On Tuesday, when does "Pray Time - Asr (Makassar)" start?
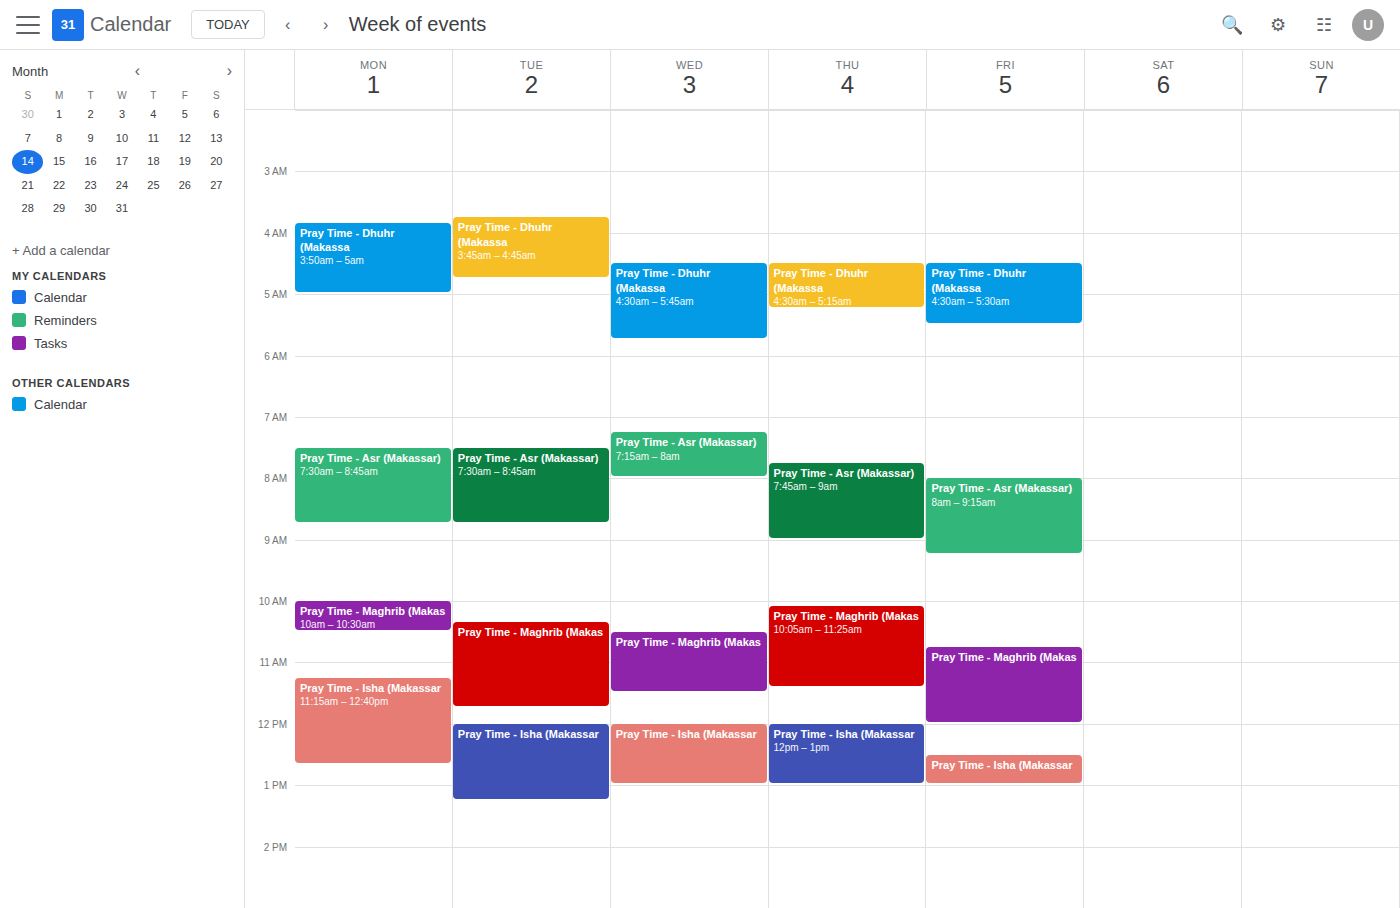
7:30 AM